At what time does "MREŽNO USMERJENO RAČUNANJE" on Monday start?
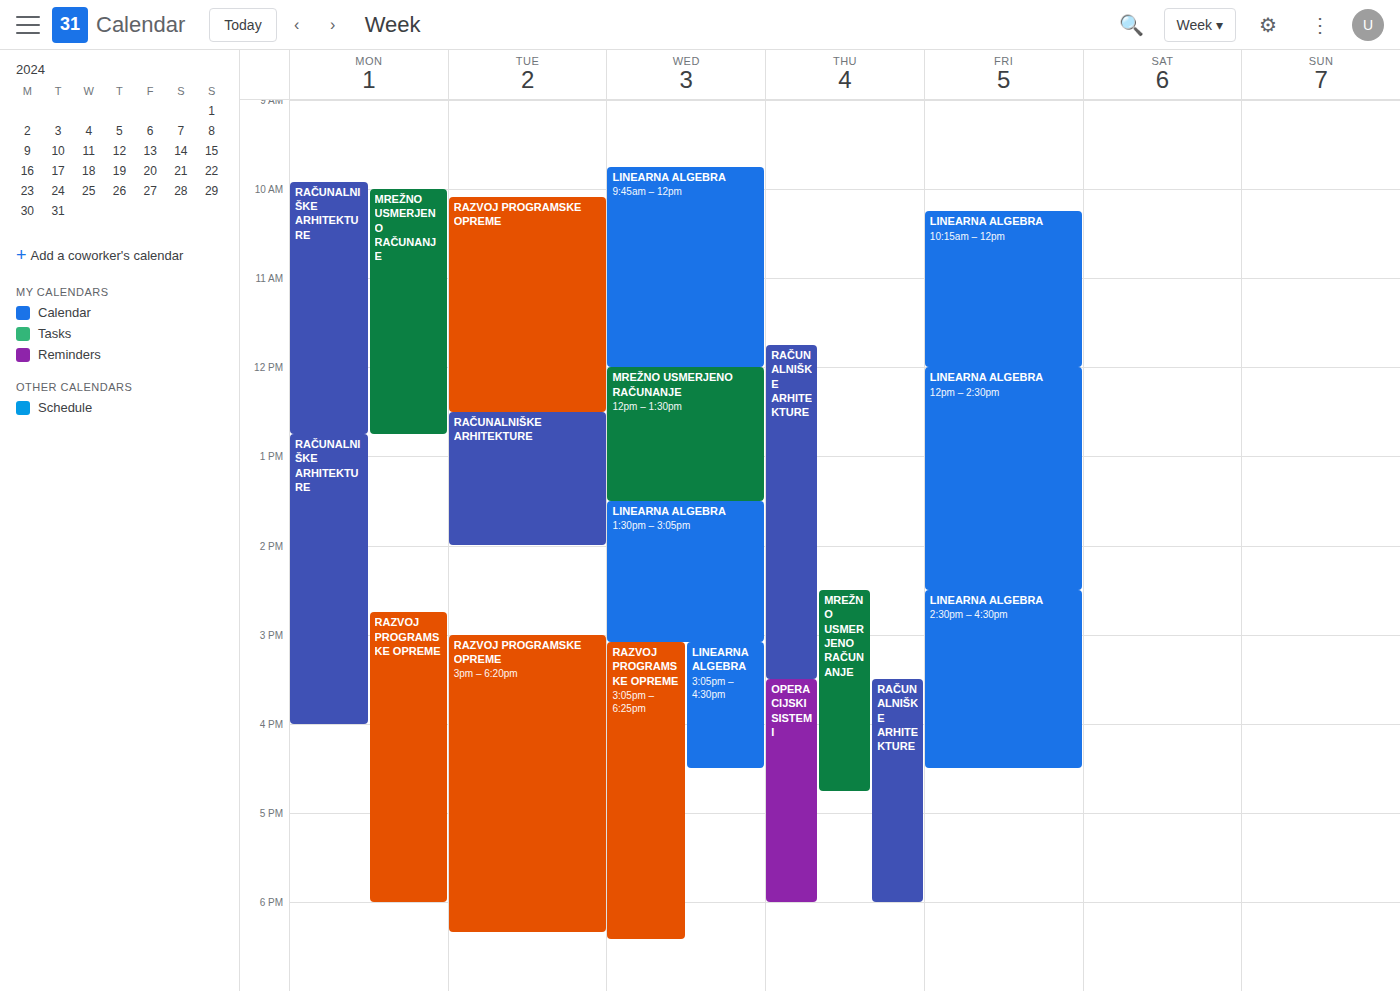
10:00 AM